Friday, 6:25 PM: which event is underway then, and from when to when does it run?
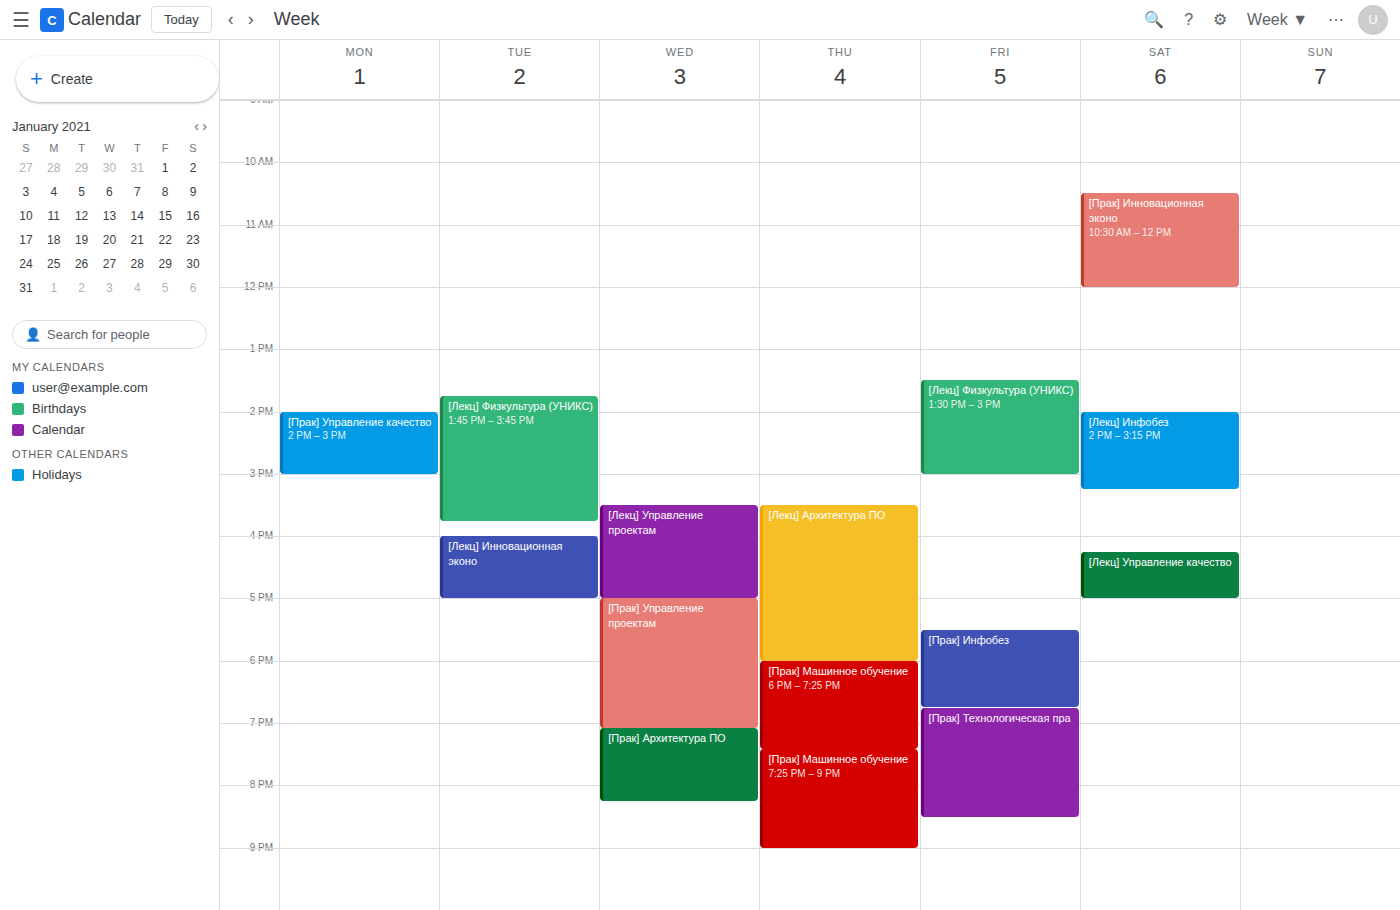
"[Прак] Инфобез", 5:30 PM to 6:45 PM